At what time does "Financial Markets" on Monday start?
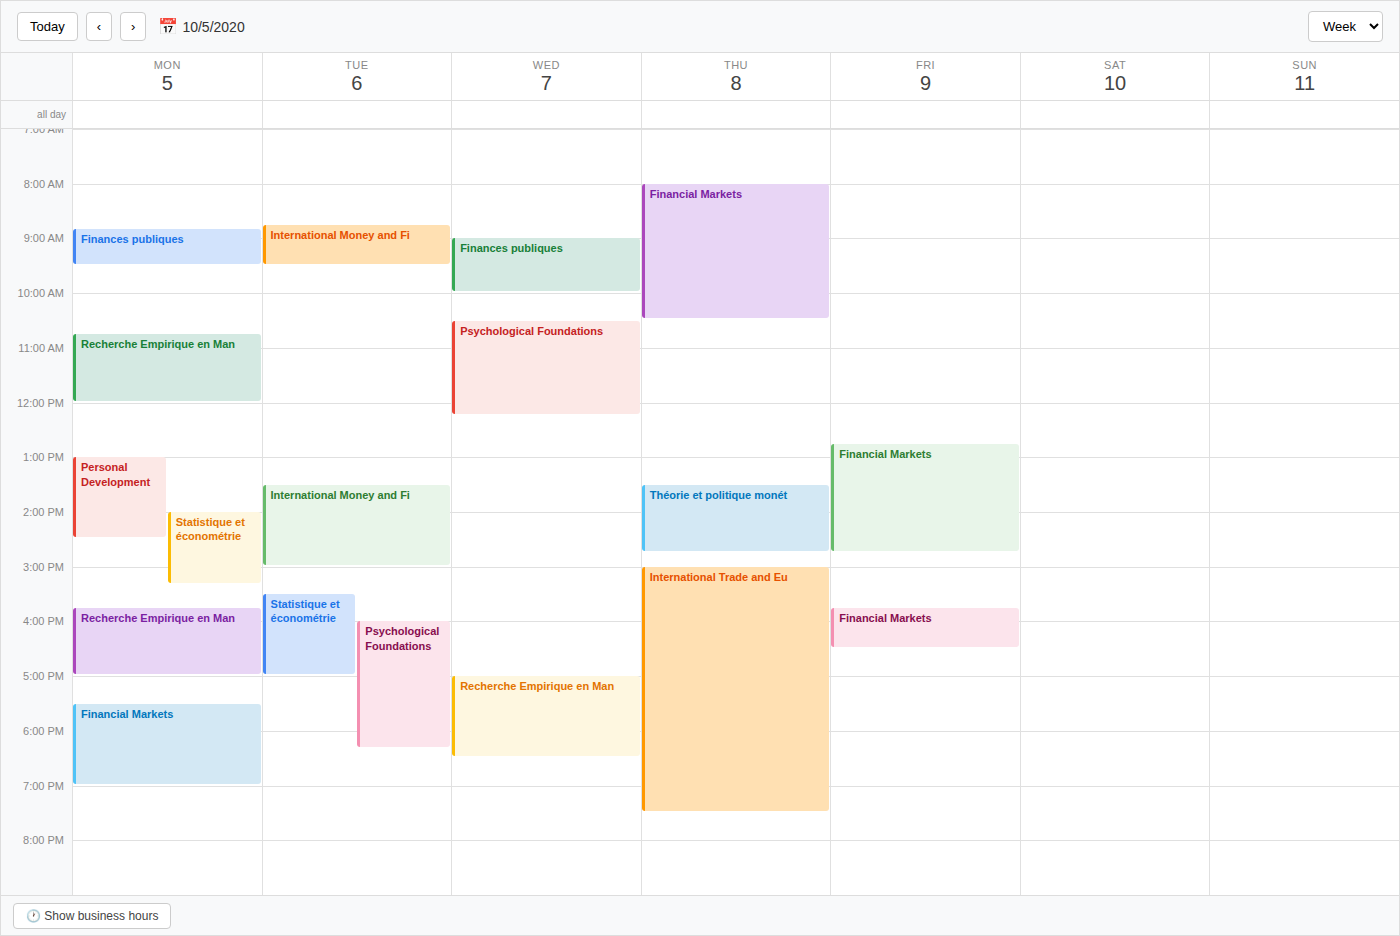
5:30 PM